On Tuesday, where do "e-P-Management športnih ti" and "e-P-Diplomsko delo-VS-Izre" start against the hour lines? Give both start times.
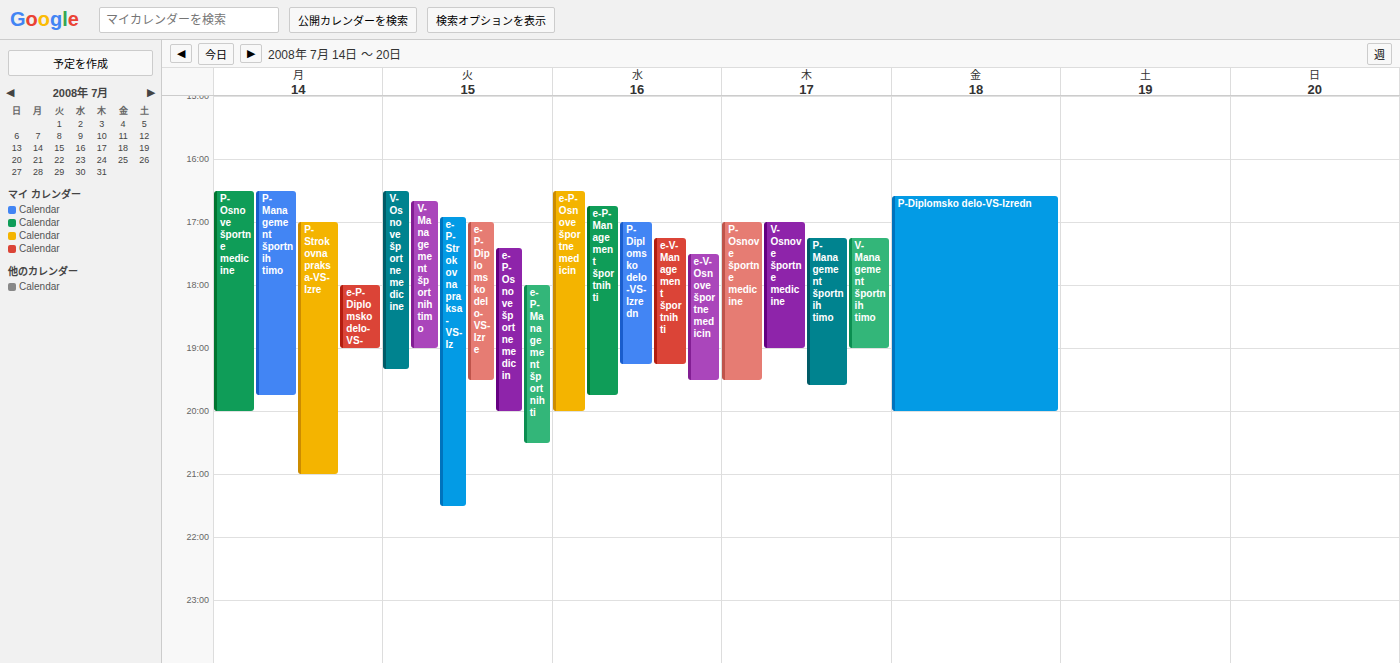
"e-P-Management športnih ti": 6:00 PM, exactly on the 6 PM line. "e-P-Diplomsko delo-VS-Izre": 5:00 PM, exactly on the 5 PM line.